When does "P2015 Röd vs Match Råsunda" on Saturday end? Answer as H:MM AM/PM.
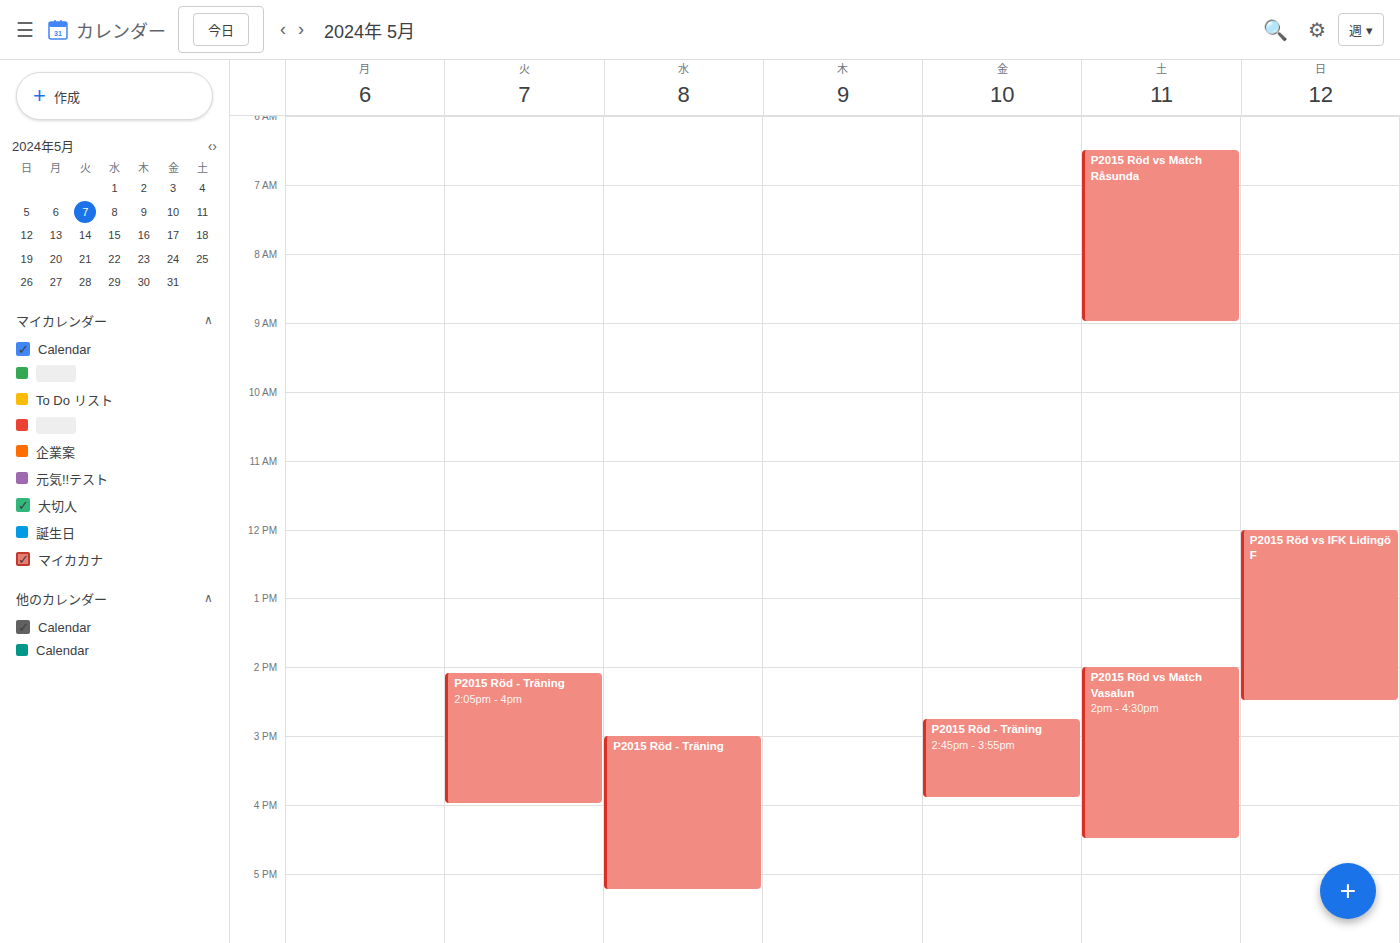
9:00 AM